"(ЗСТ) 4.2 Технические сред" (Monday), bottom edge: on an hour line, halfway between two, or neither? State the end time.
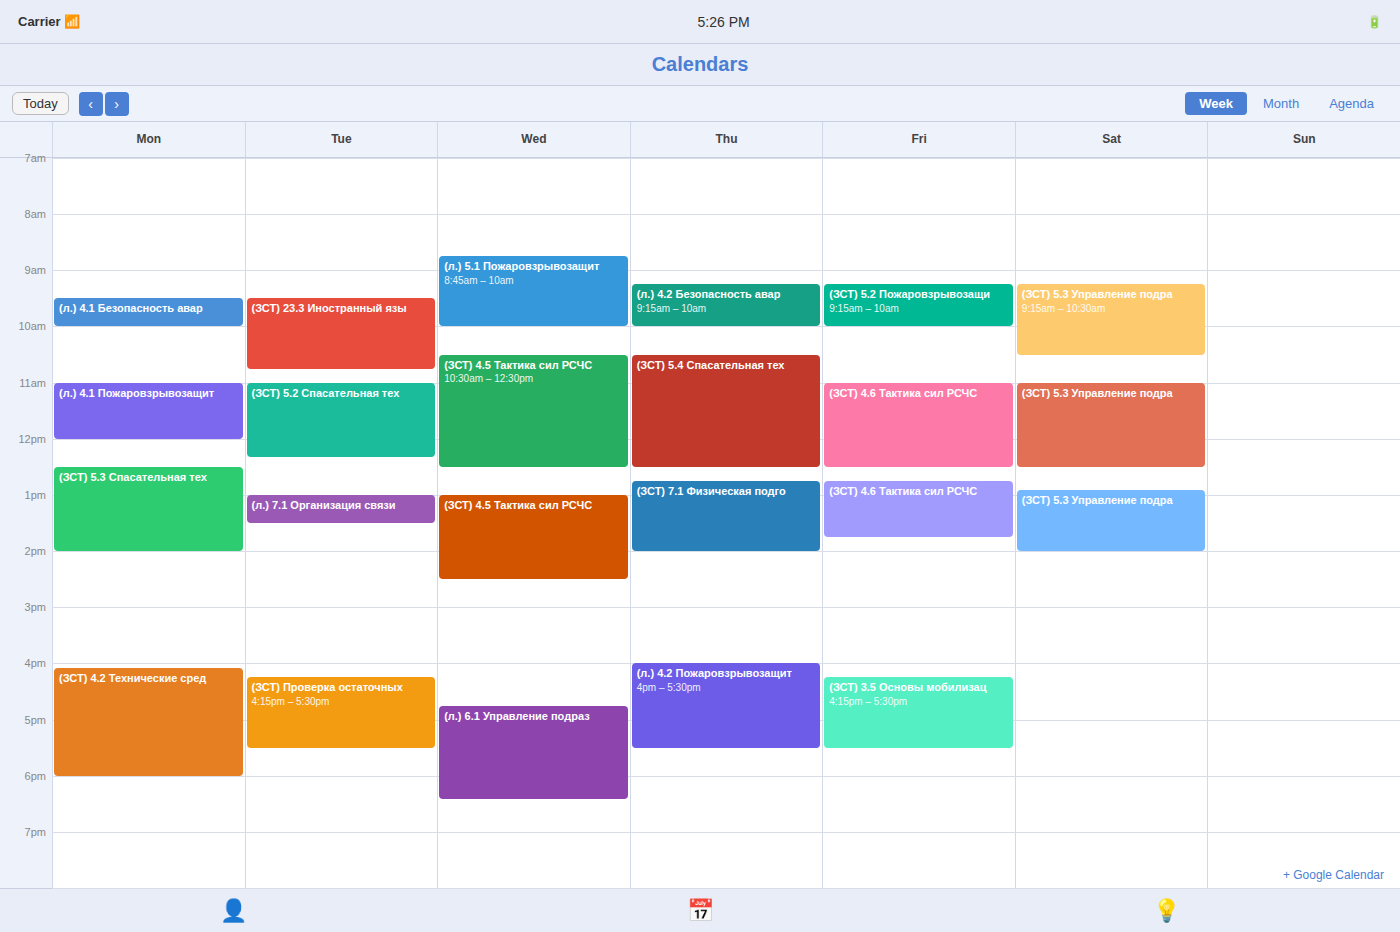
18:00 -- exactly on the 18:00 line.